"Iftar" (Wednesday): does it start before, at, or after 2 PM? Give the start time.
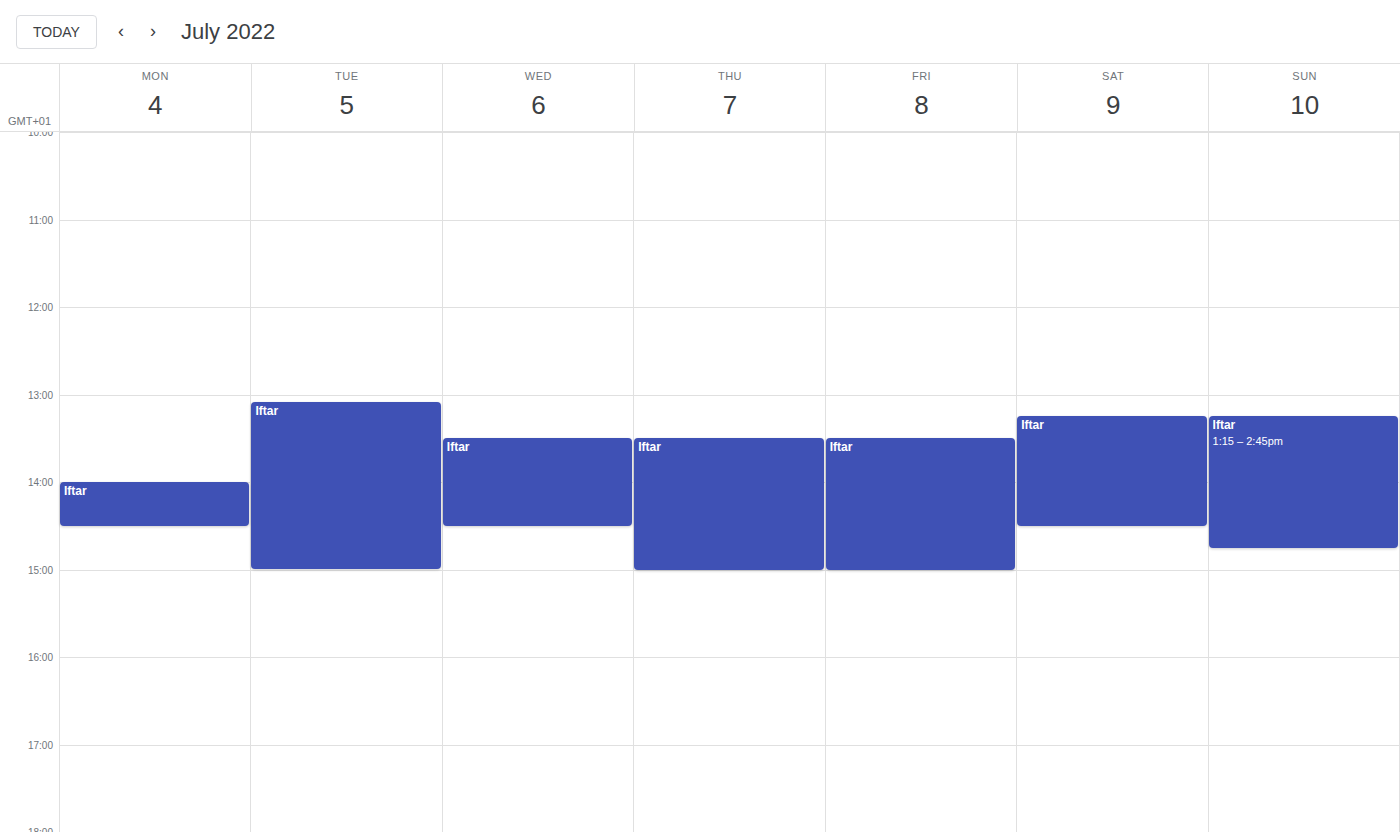
1:30 PM -- before 2 PM, 30 minutes above the 2 PM line.